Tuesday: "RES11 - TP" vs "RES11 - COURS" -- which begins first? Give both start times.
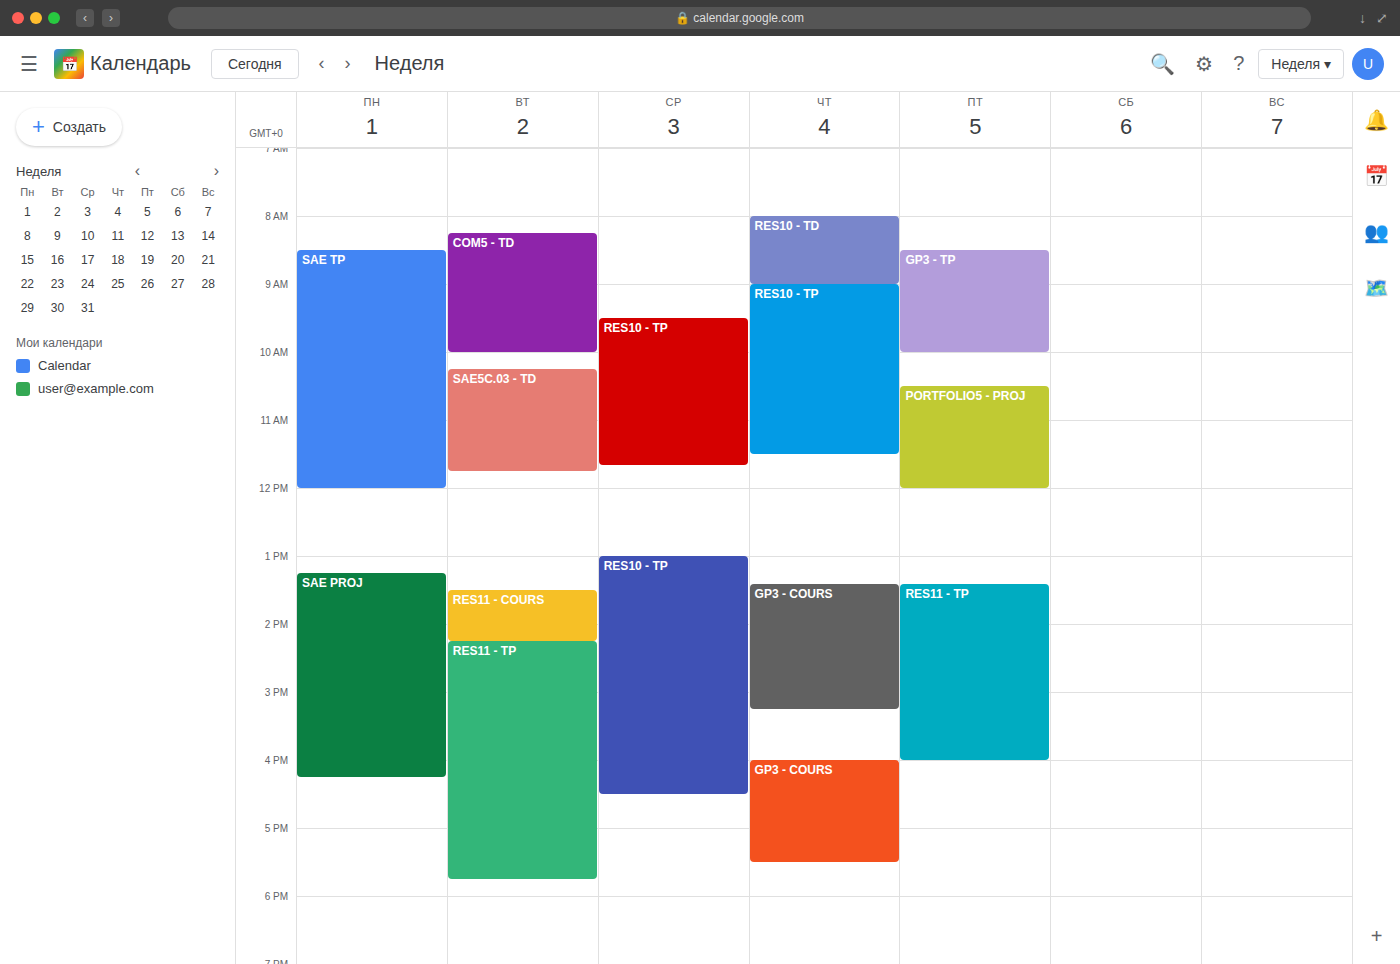
"RES11 - COURS" 13:30; "RES11 - TP" 14:15.